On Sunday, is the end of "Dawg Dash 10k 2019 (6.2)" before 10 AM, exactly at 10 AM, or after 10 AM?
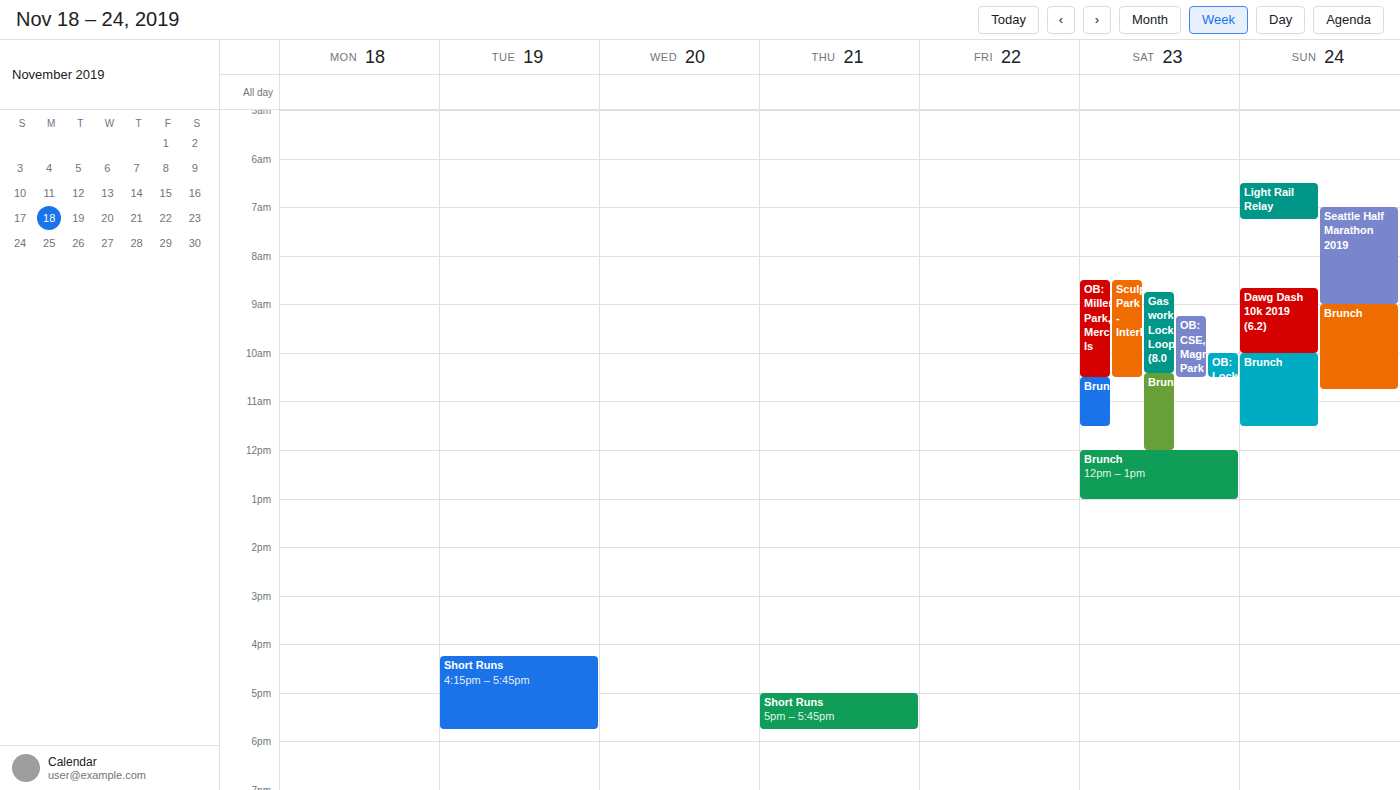
10:00 AM -- exactly at 10 AM, on the 10 AM line.